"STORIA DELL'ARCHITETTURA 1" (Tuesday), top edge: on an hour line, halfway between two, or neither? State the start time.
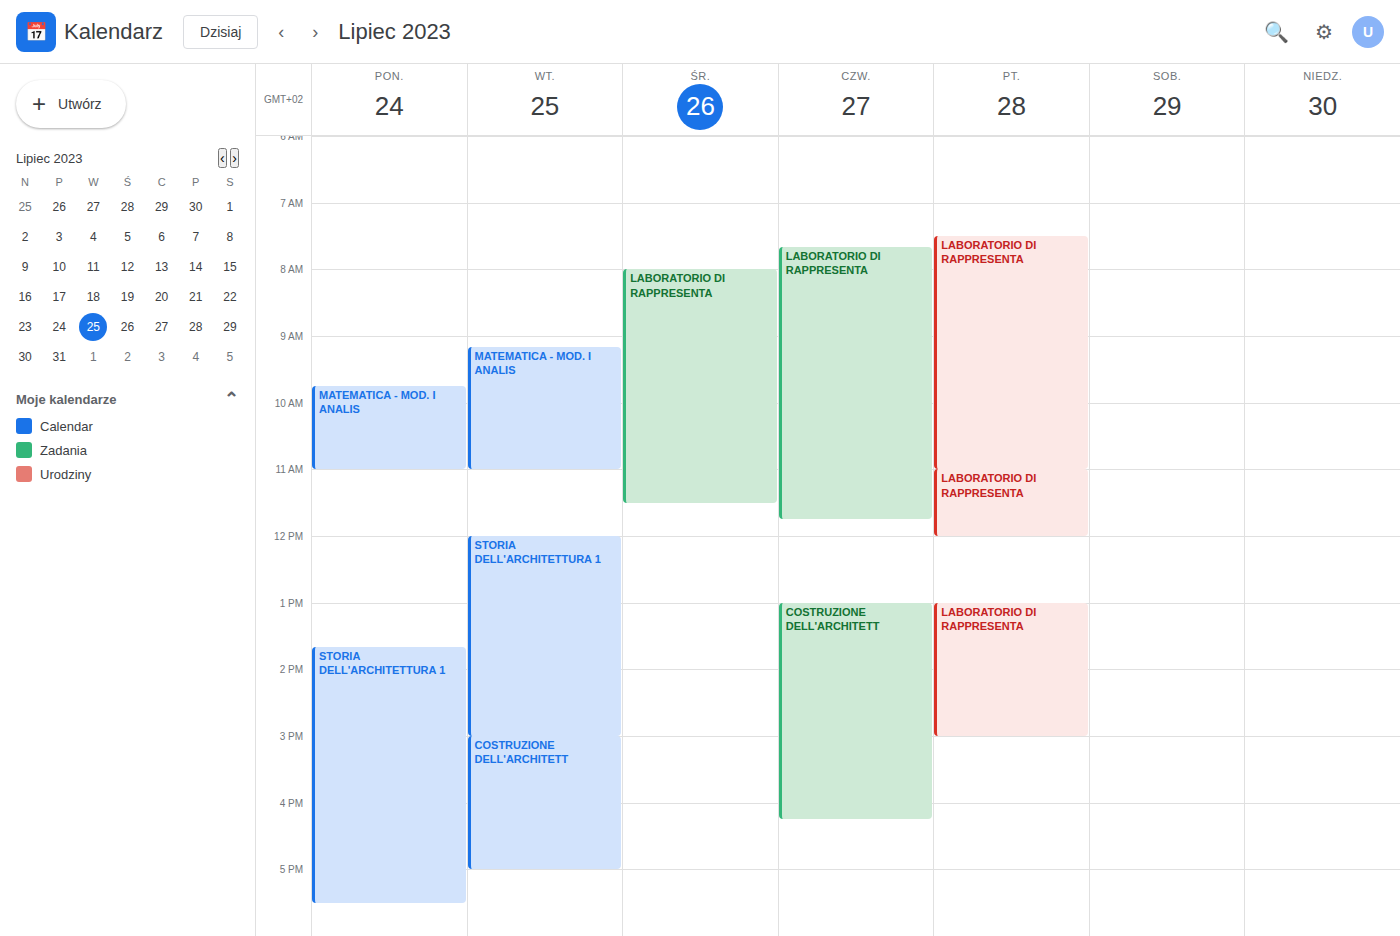
12:00 PM -- exactly on the 12 PM line.